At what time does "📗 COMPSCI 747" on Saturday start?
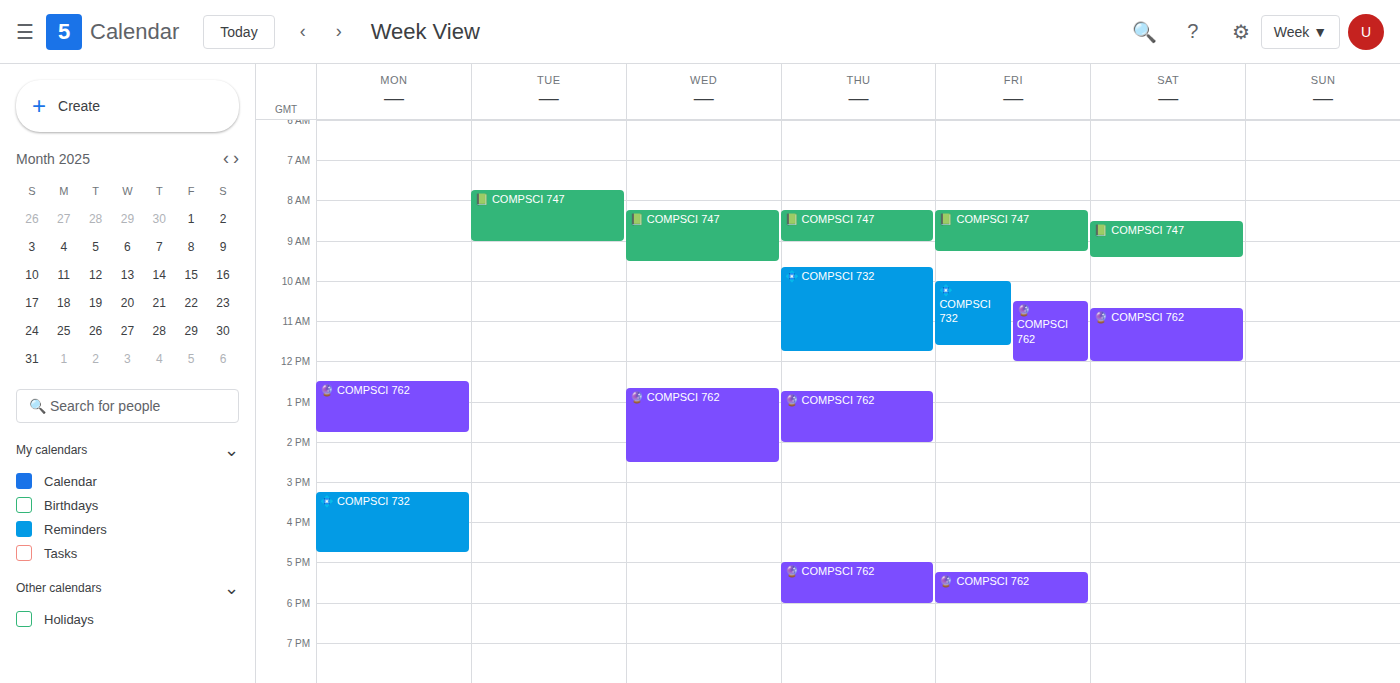
8:30 AM